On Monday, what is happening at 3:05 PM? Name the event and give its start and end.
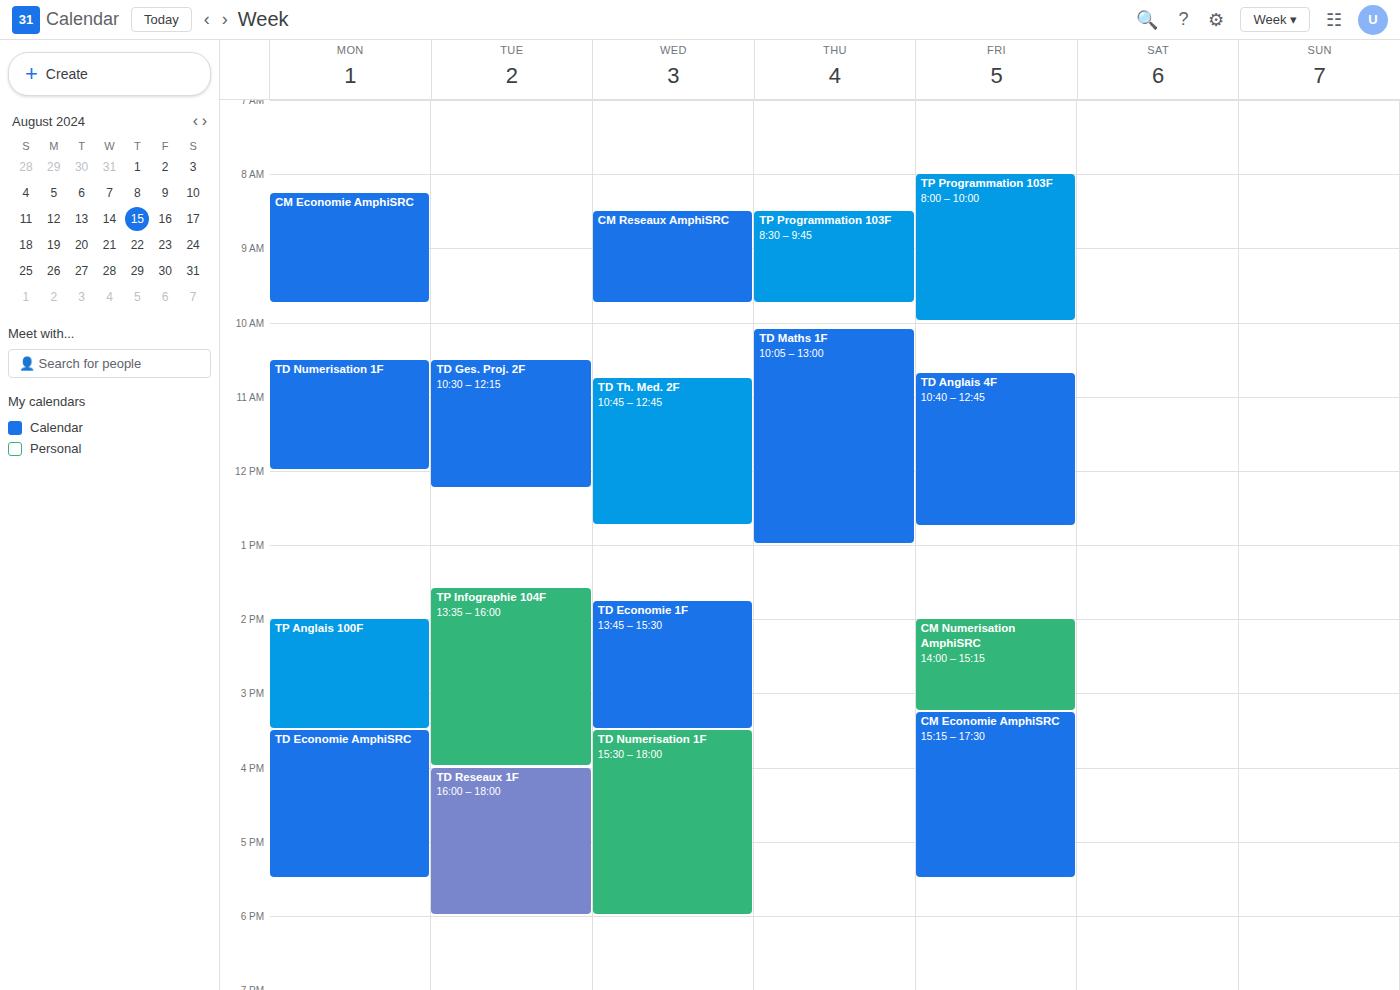
"TP Anglais 100F", 2:00 PM to 3:30 PM